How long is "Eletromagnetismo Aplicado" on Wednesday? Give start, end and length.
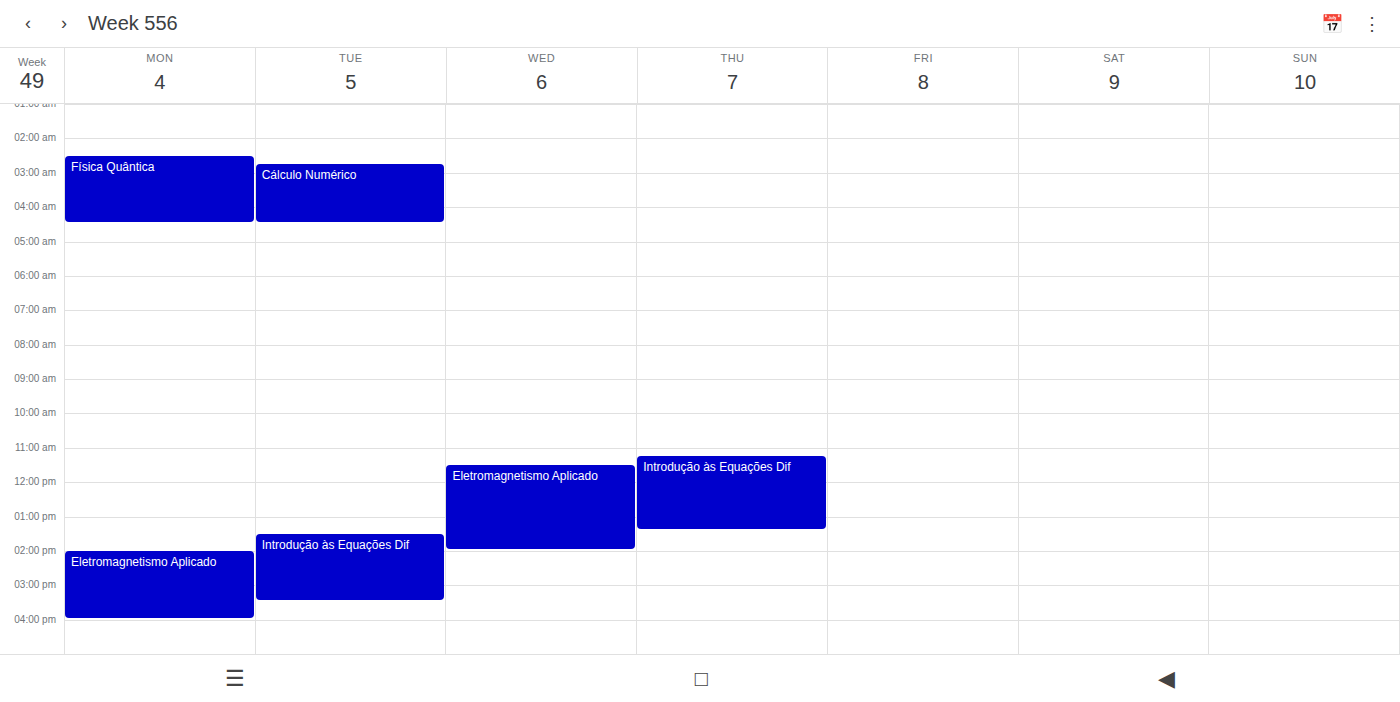
11:30 AM to 2:00 PM, 2 hours 30 minutes